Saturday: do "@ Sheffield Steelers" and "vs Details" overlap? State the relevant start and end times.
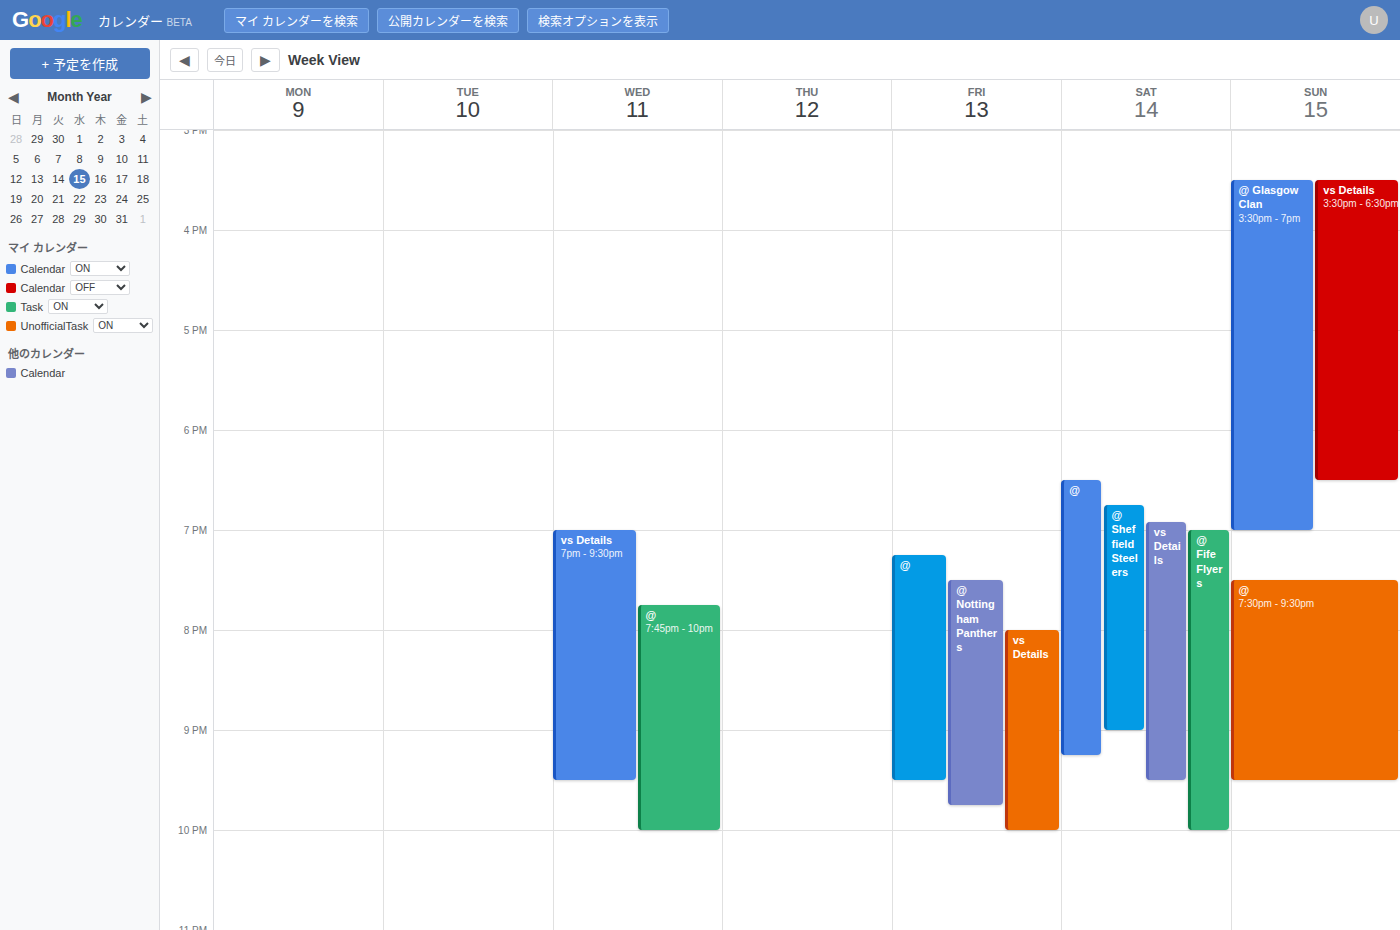
"vs Details" starts at 6:55 PM, before "@ Sheffield Steelers" ends at 9:00 PM -- they overlap.